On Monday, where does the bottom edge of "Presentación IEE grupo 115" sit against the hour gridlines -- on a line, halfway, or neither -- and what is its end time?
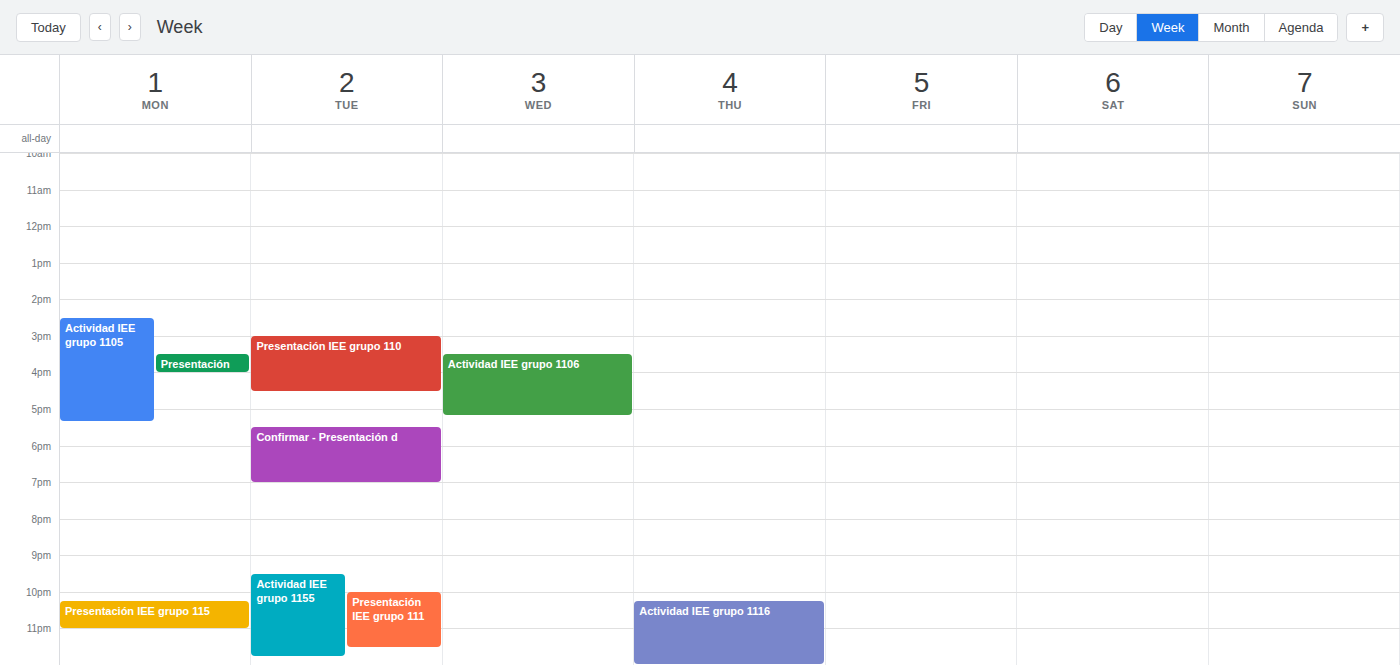
23:00 -- exactly on the 23:00 line.